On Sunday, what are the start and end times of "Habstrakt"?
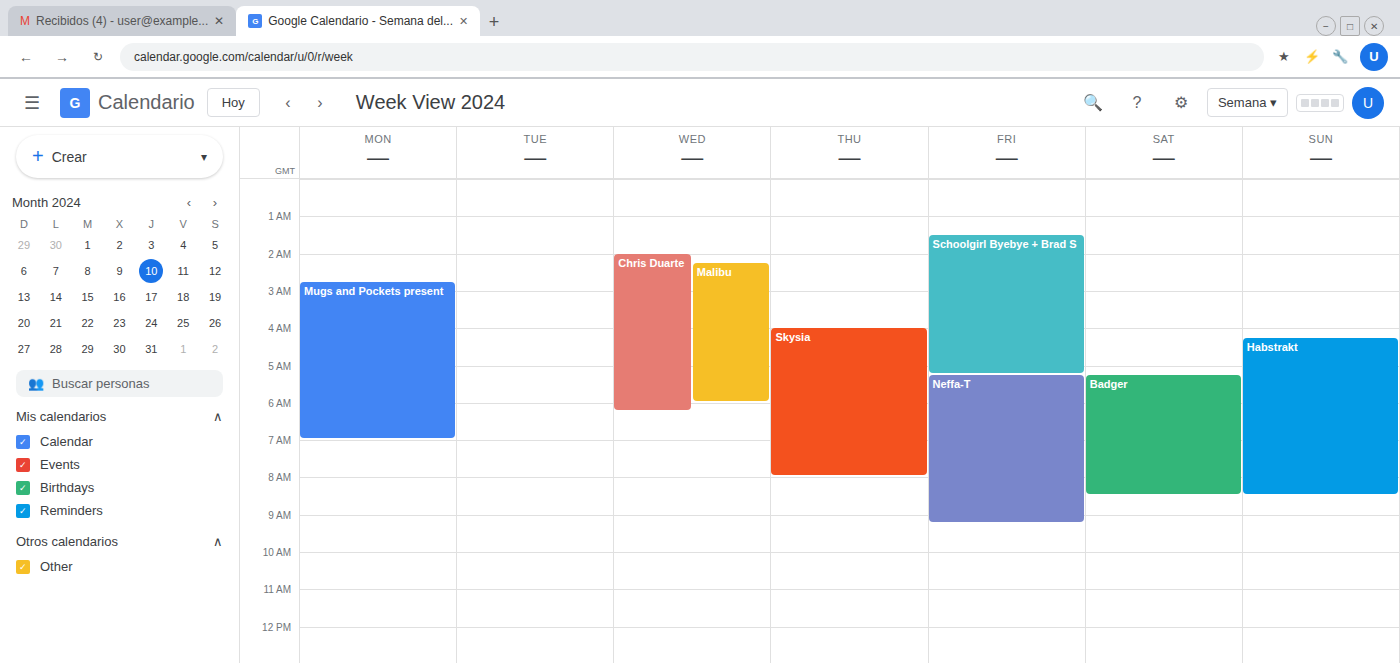
4:15 AM to 8:30 AM